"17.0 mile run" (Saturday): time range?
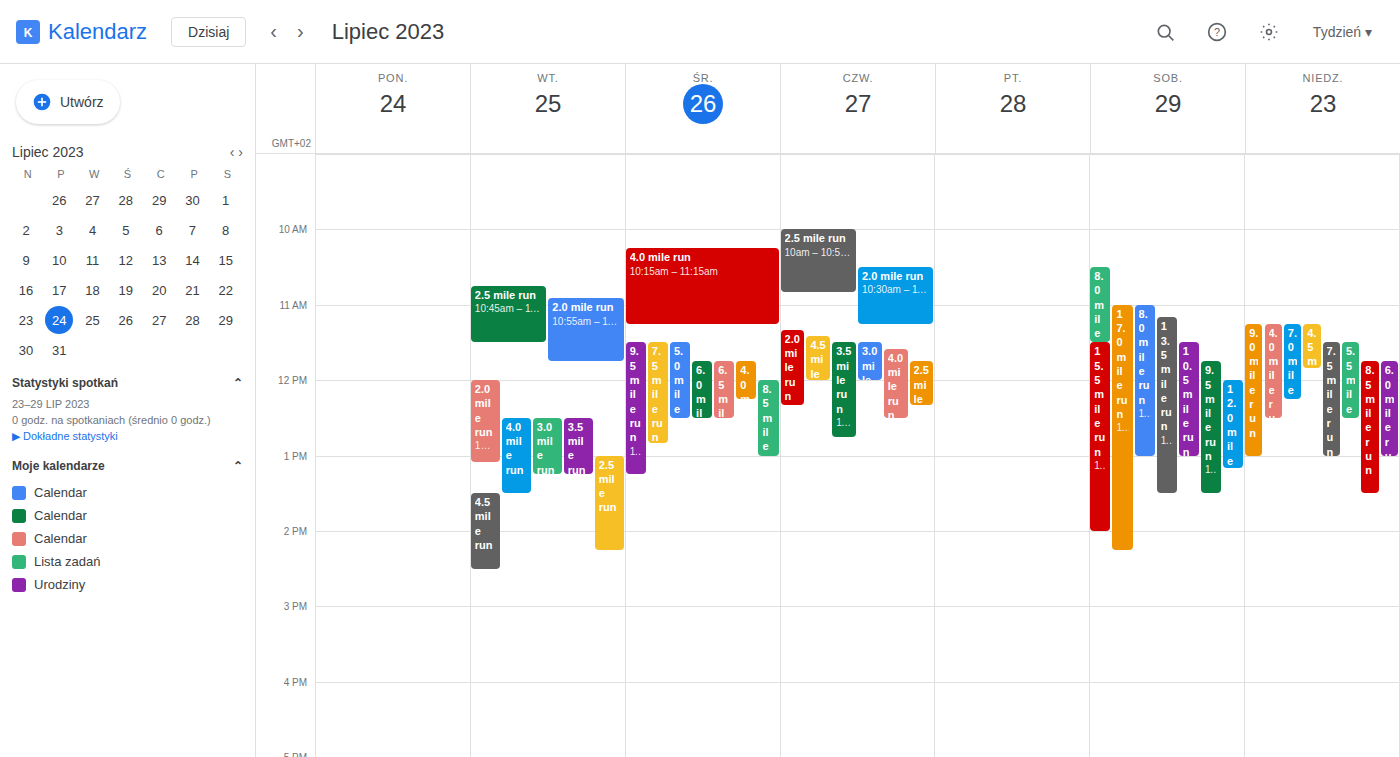
11:00 AM to 2:15 PM